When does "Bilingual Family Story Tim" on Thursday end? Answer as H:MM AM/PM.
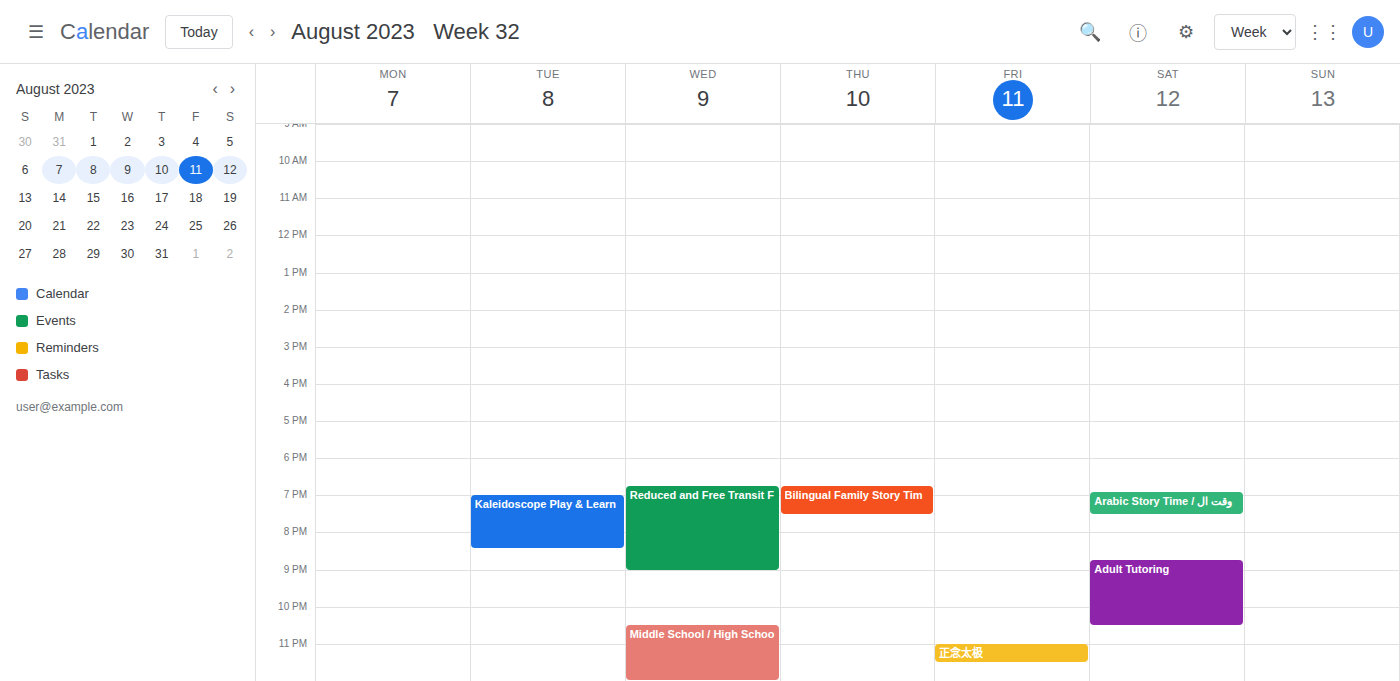
7:30 PM